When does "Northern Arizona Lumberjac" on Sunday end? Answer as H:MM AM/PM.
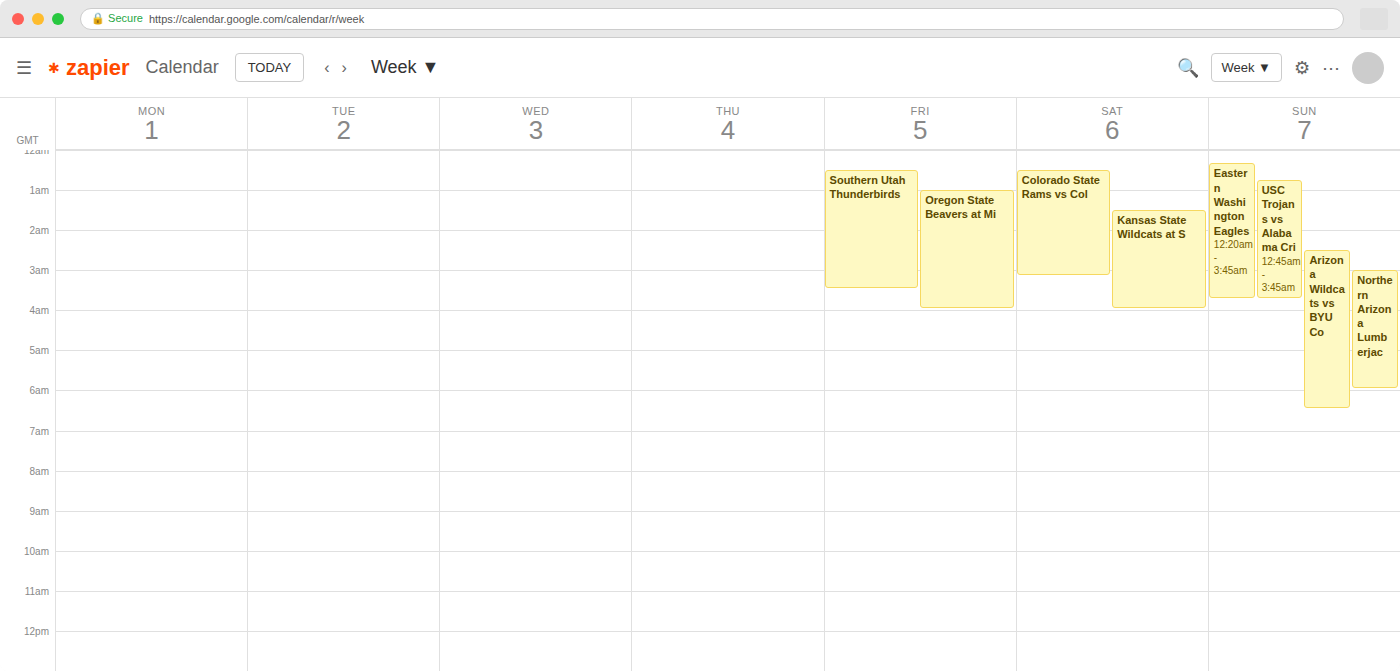
6:00 AM